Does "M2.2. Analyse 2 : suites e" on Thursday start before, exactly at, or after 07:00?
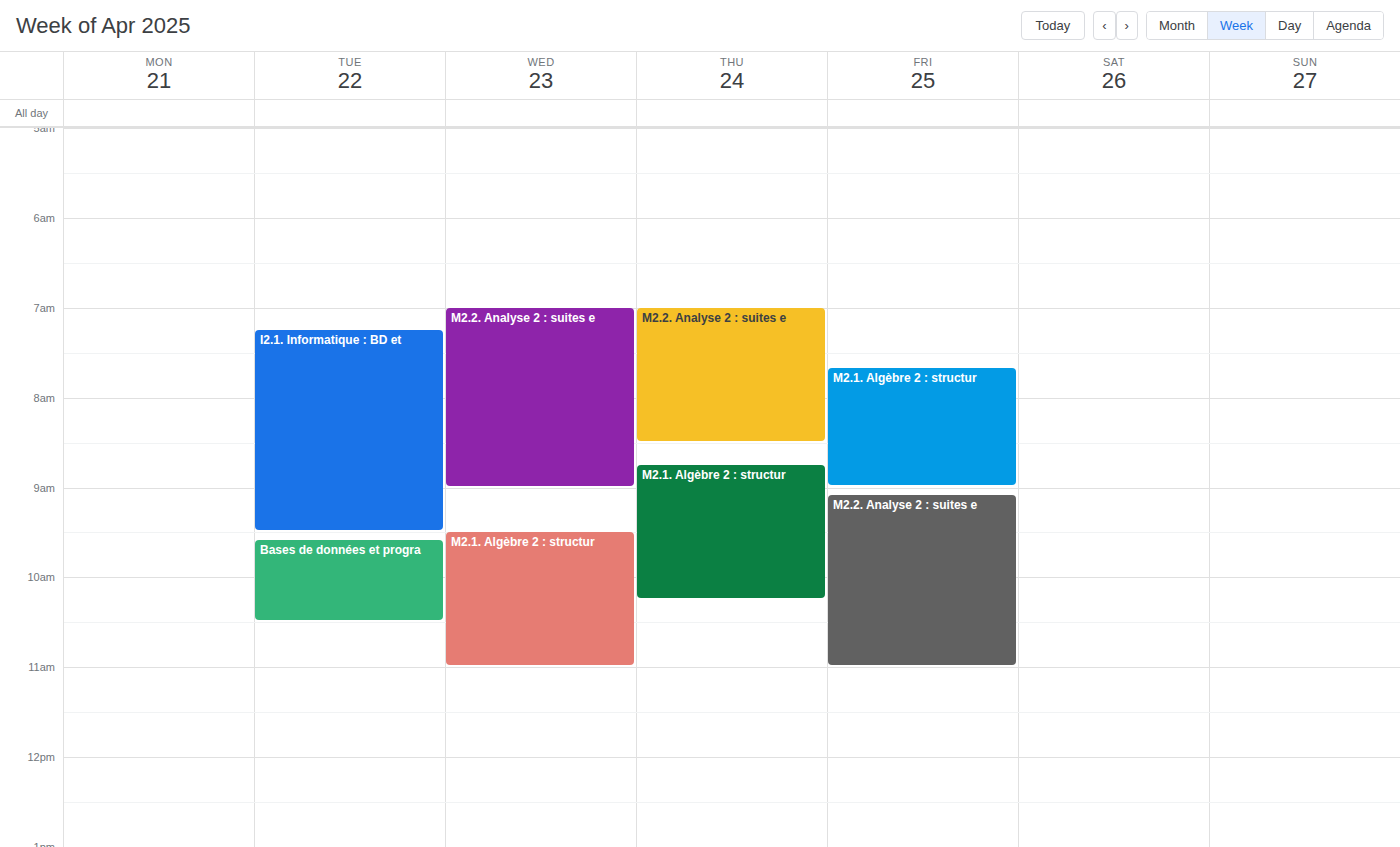
07:00 -- exactly at 07:00, on the 07:00 line.